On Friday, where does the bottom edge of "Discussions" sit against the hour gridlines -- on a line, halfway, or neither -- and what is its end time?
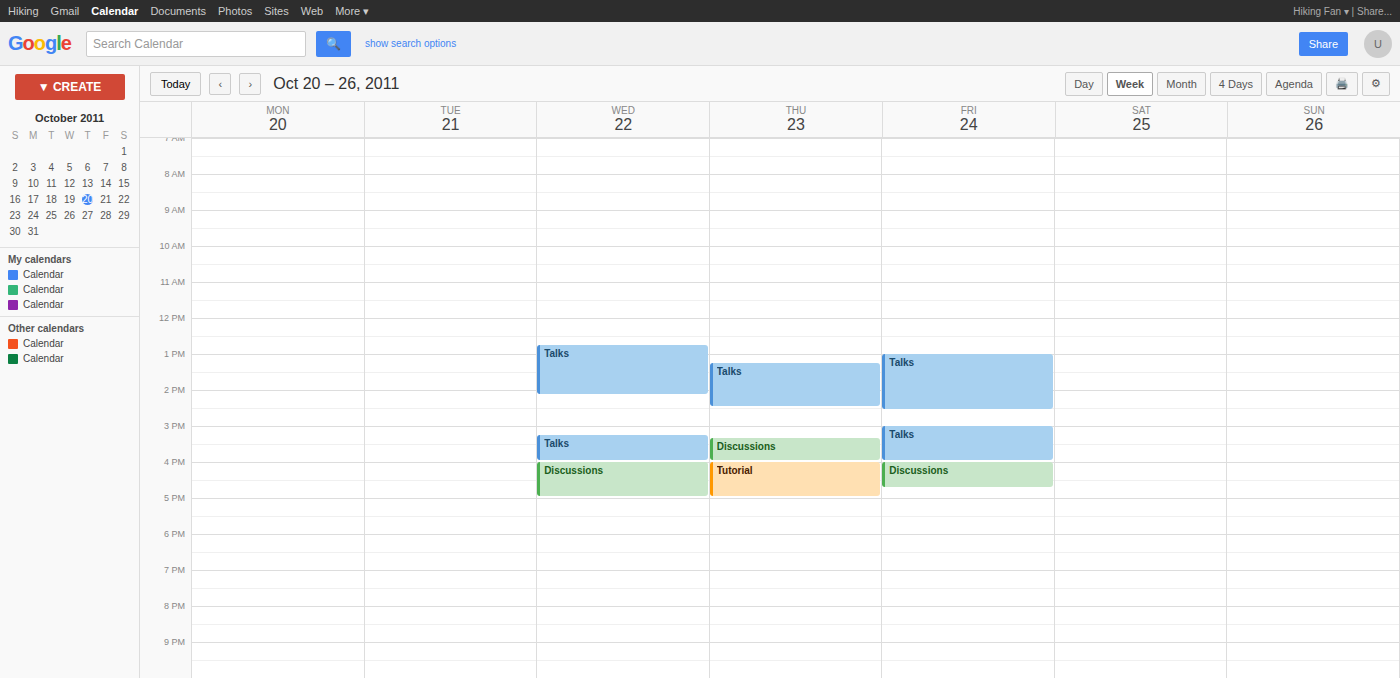
16:45 -- neither: three quarters of the way from the 16:00 line to the 17:00 line.